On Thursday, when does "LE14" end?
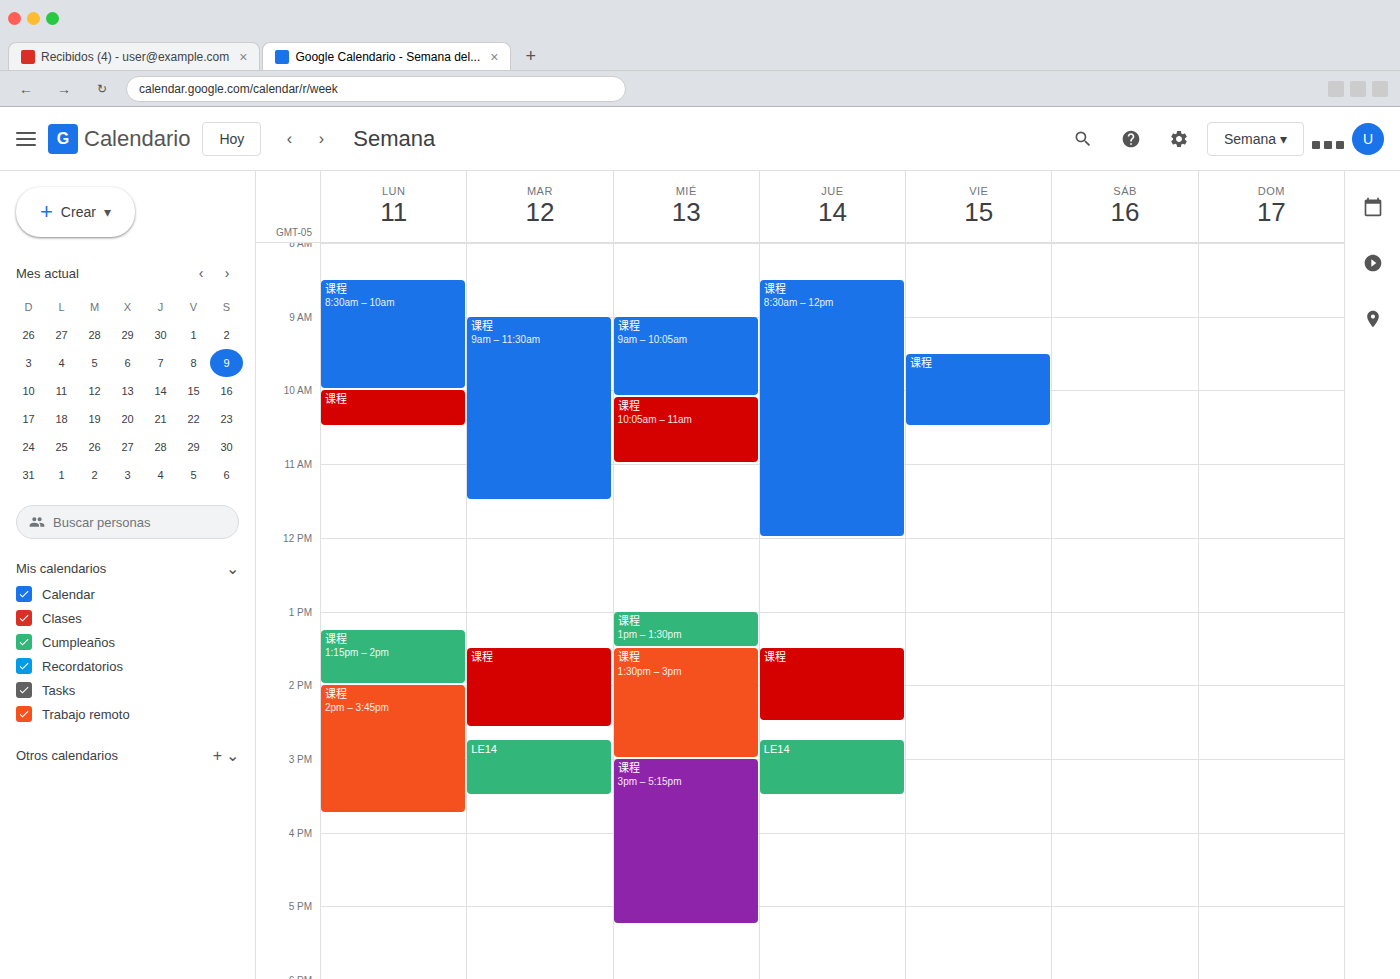
3:30 PM